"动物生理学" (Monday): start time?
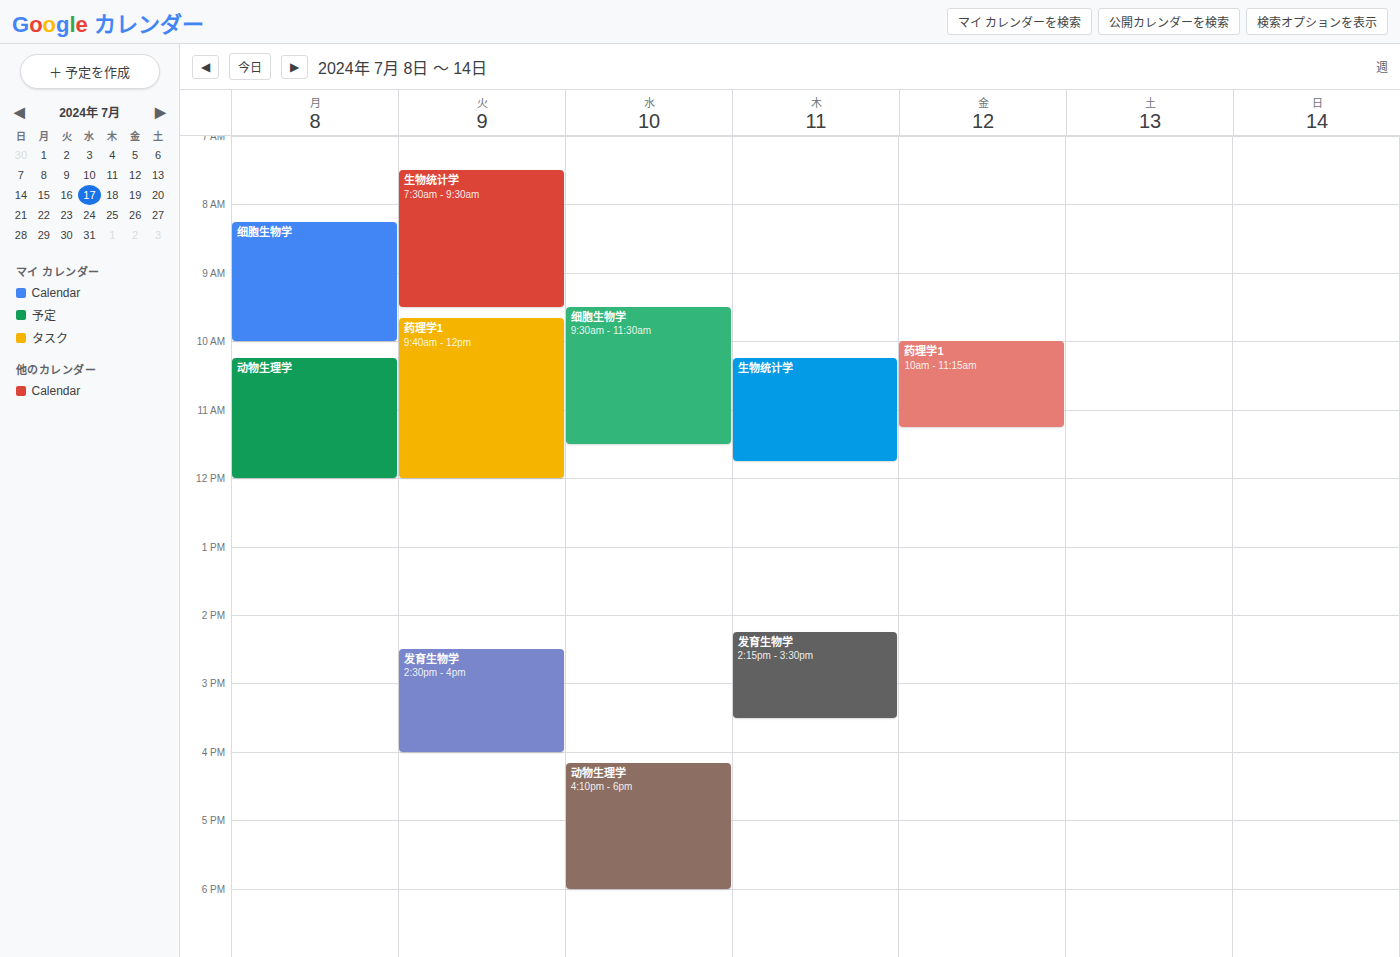
10:15 AM